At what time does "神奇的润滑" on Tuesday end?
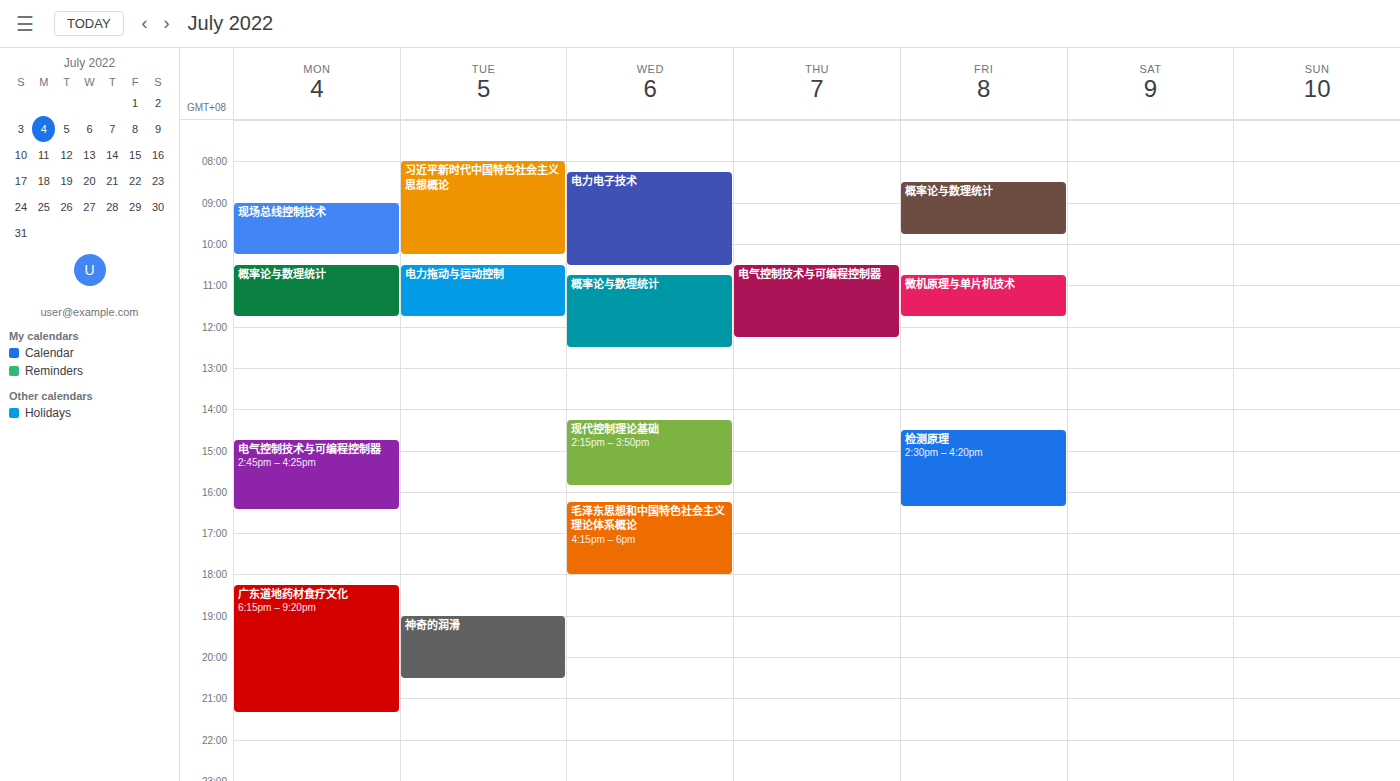
8:30 PM